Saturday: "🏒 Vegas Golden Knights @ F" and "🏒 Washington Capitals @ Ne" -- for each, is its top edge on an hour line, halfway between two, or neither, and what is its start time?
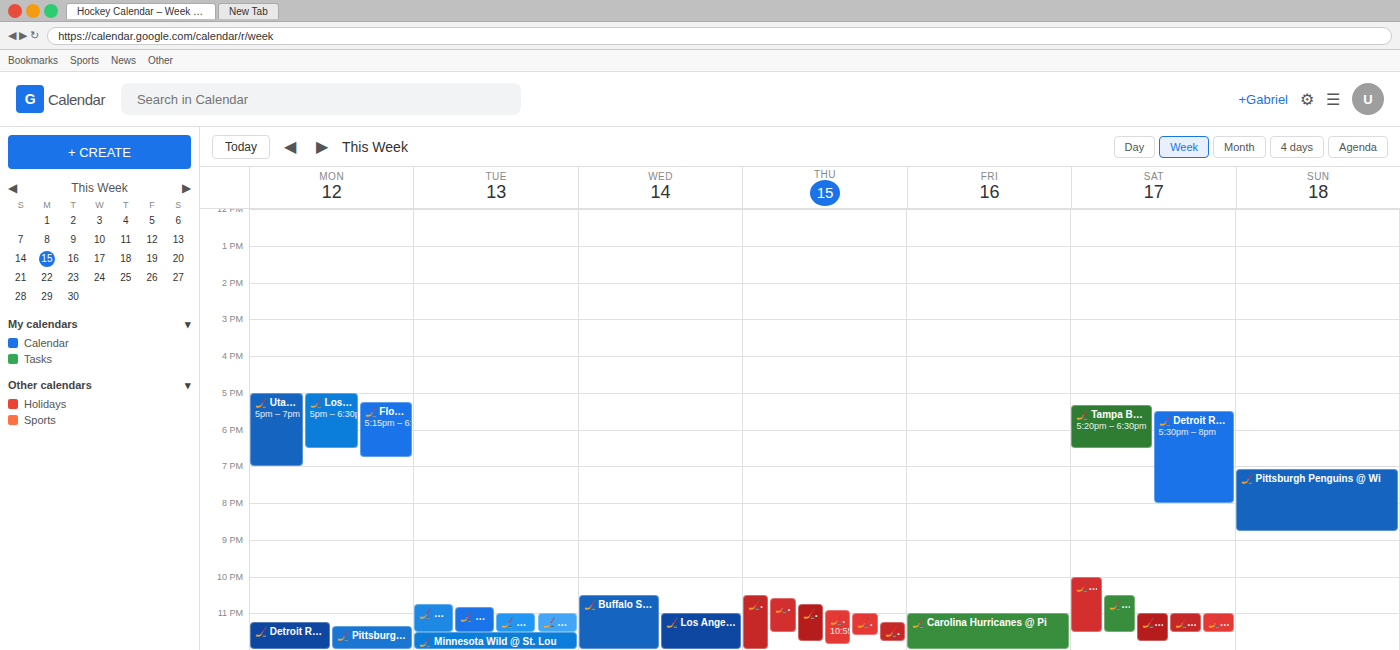
"🏒 Vegas Golden Knights @ F": 10:00 PM, exactly on the 10 PM line. "🏒 Washington Capitals @ Ne": 10:30 PM, halfway between the 10 PM and 11 PM lines.